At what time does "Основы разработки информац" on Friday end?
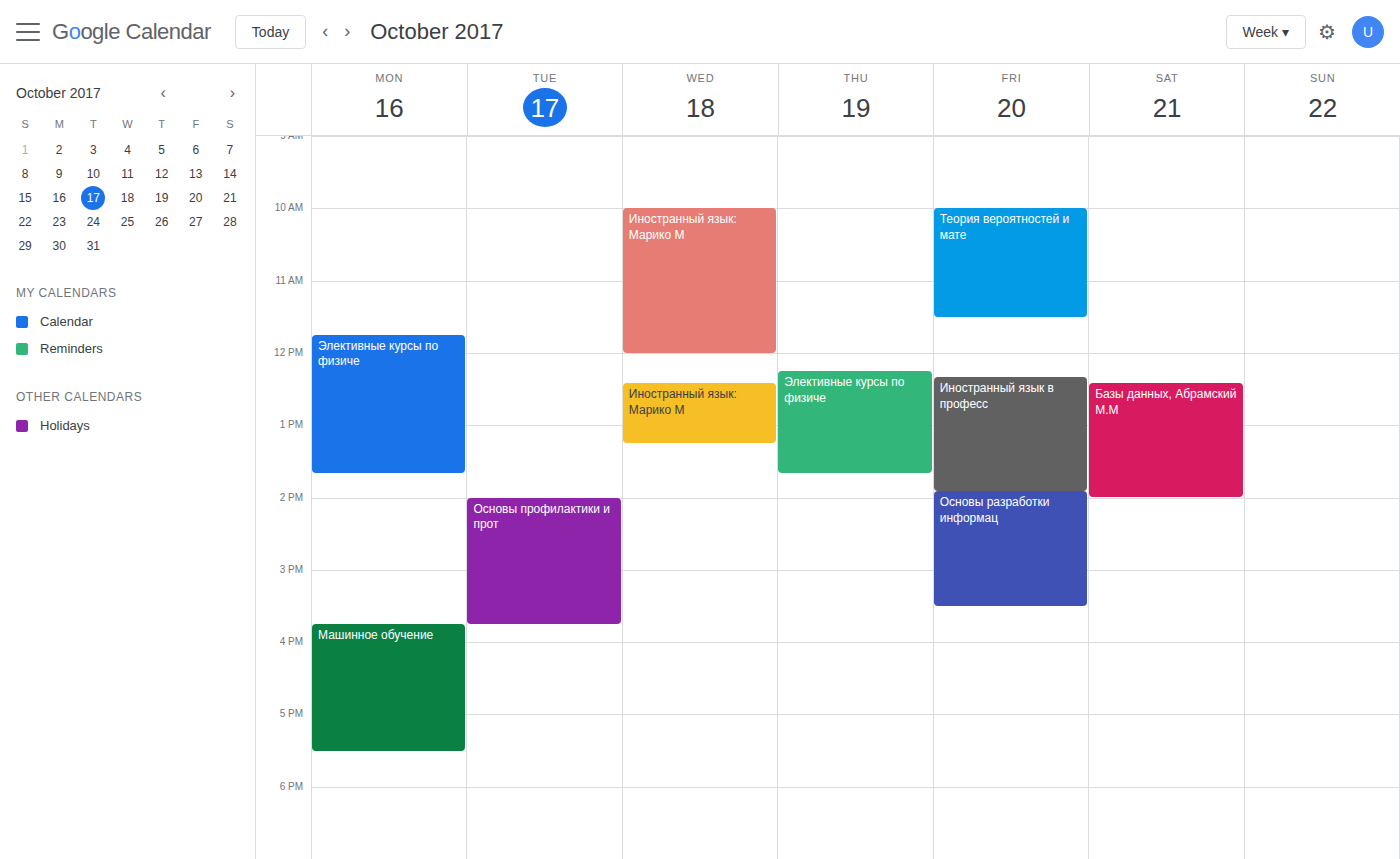
3:30 PM